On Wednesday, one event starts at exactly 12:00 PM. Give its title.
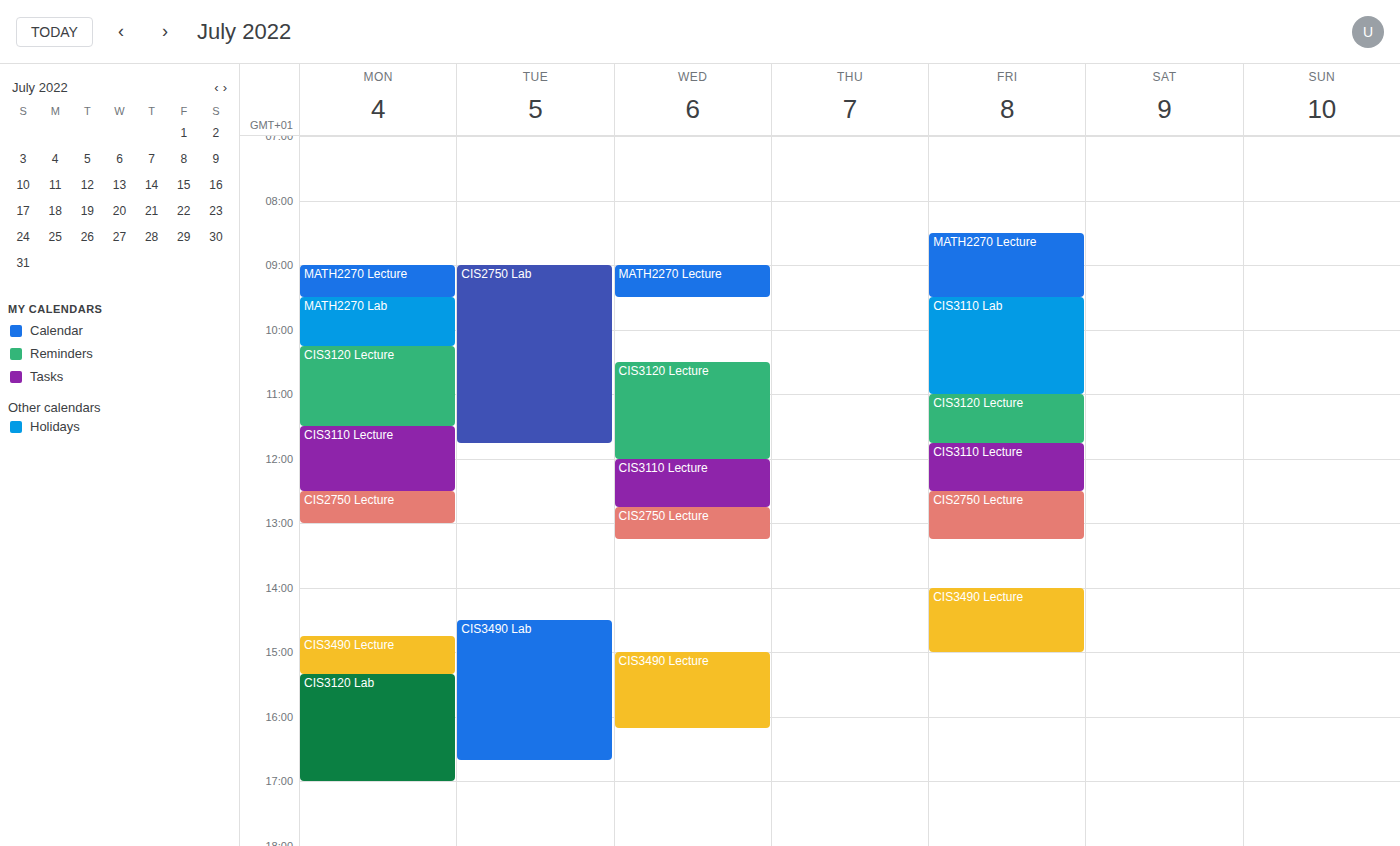
"CIS3110 Lecture"